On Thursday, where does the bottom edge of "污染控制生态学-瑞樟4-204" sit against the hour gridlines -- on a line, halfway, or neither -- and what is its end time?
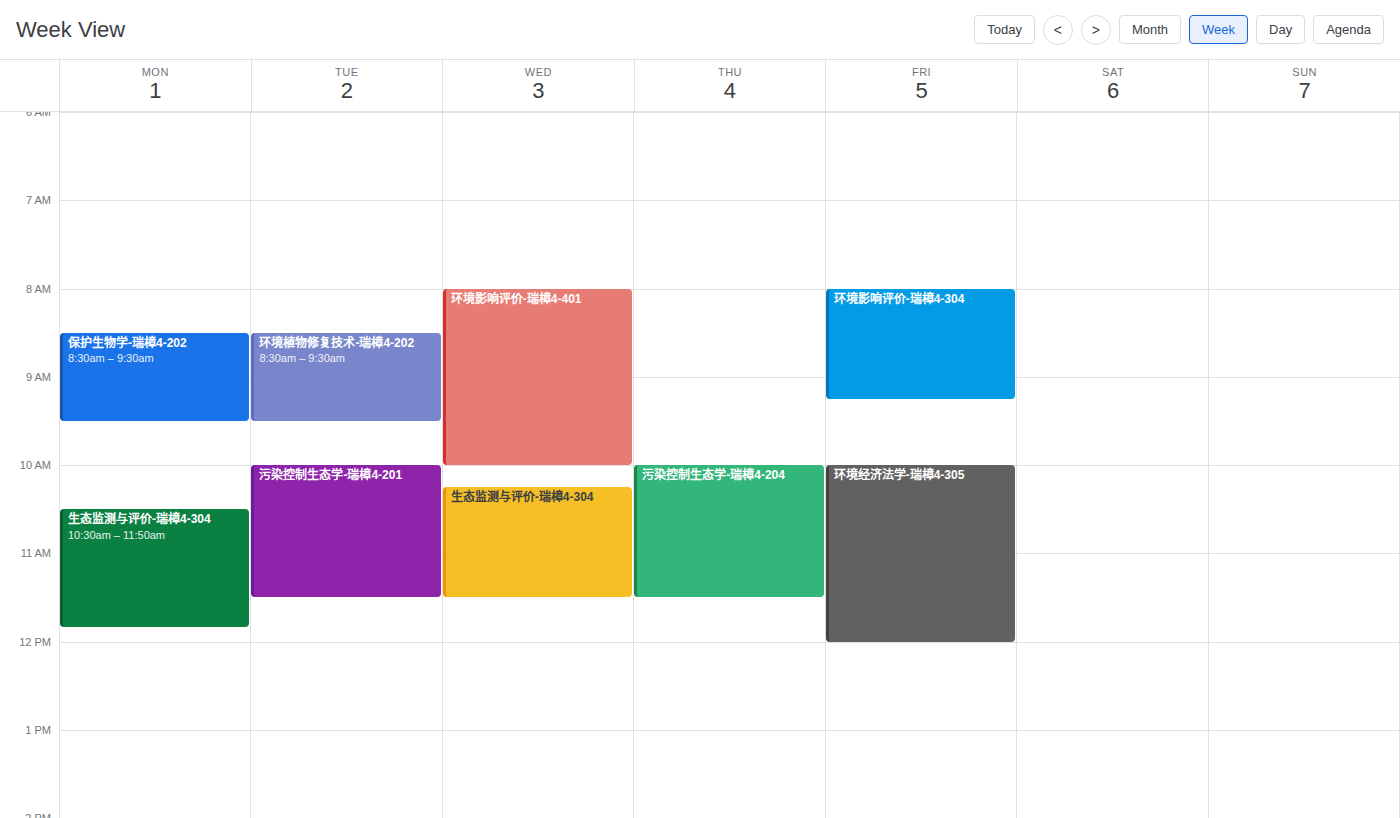
11:30 AM -- halfway between the 11 AM and 12 PM lines.